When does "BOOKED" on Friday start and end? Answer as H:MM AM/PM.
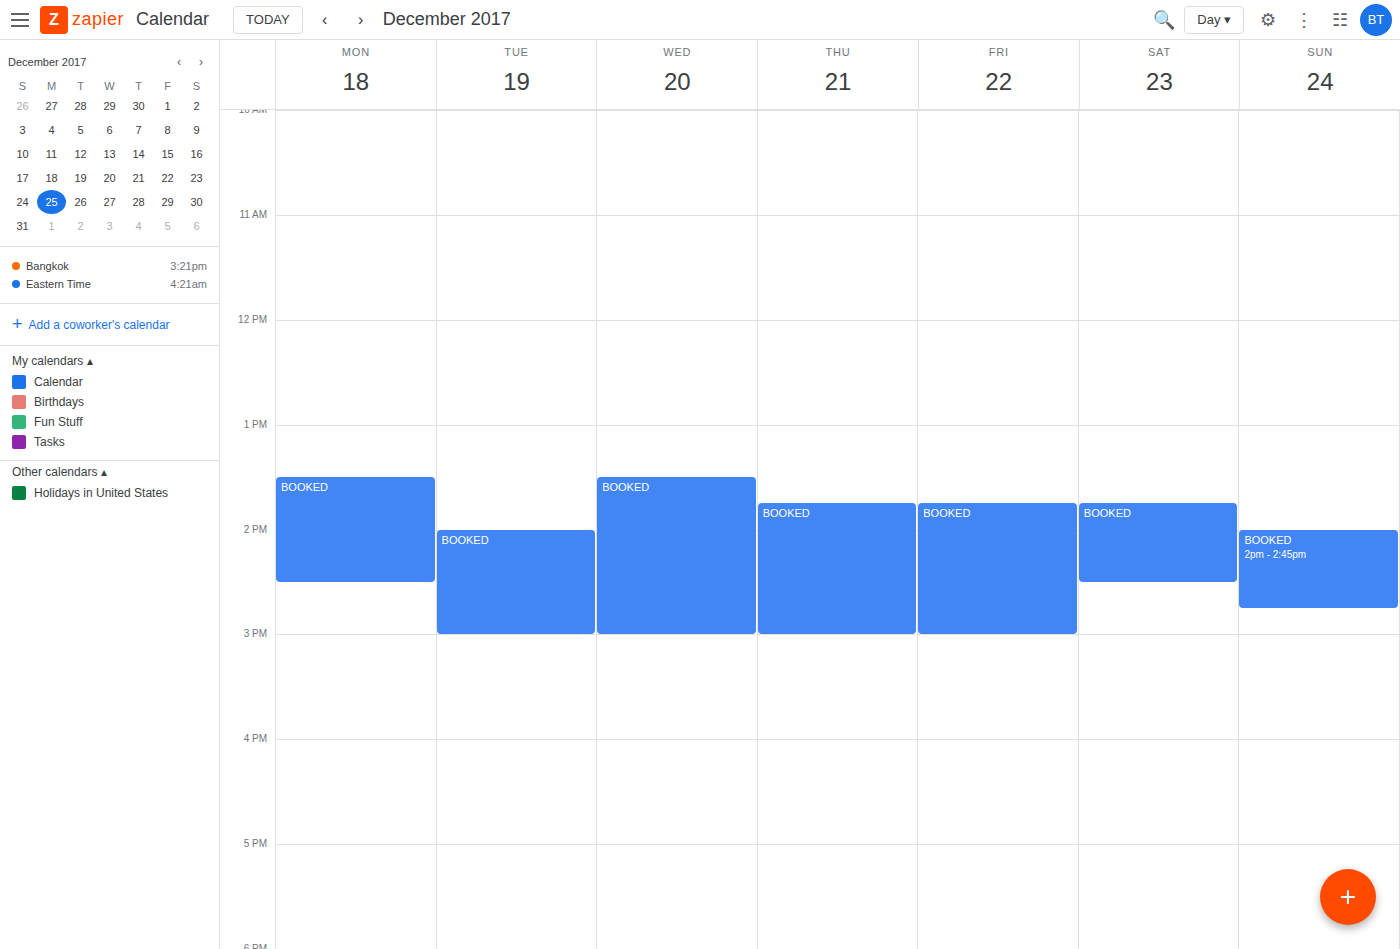
1:45 PM to 3:00 PM